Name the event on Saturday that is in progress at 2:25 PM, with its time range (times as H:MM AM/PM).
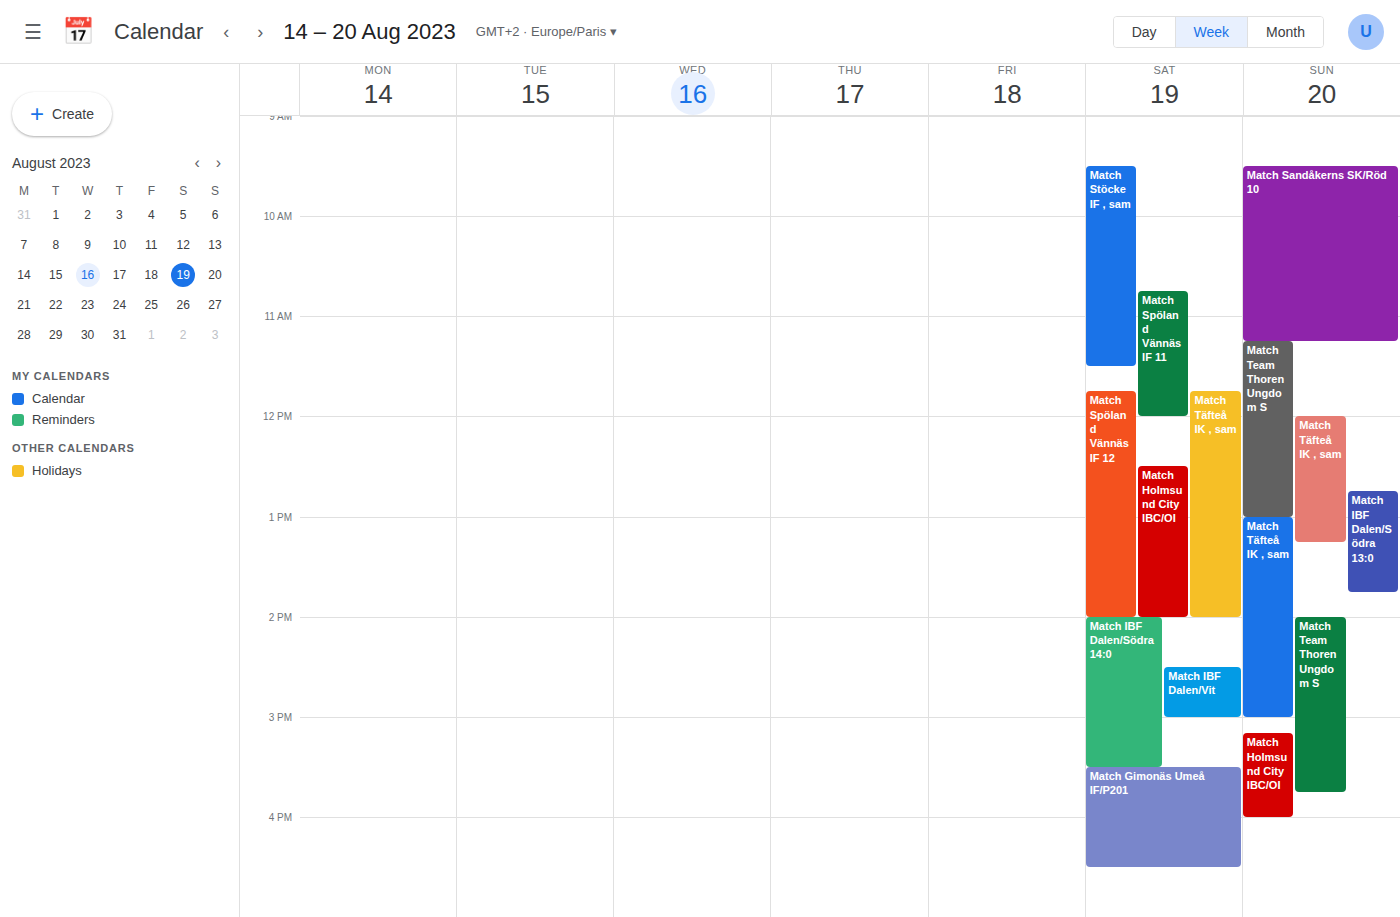
"Match IBF Dalen/Södra 14:0", 2:00 PM to 3:30 PM